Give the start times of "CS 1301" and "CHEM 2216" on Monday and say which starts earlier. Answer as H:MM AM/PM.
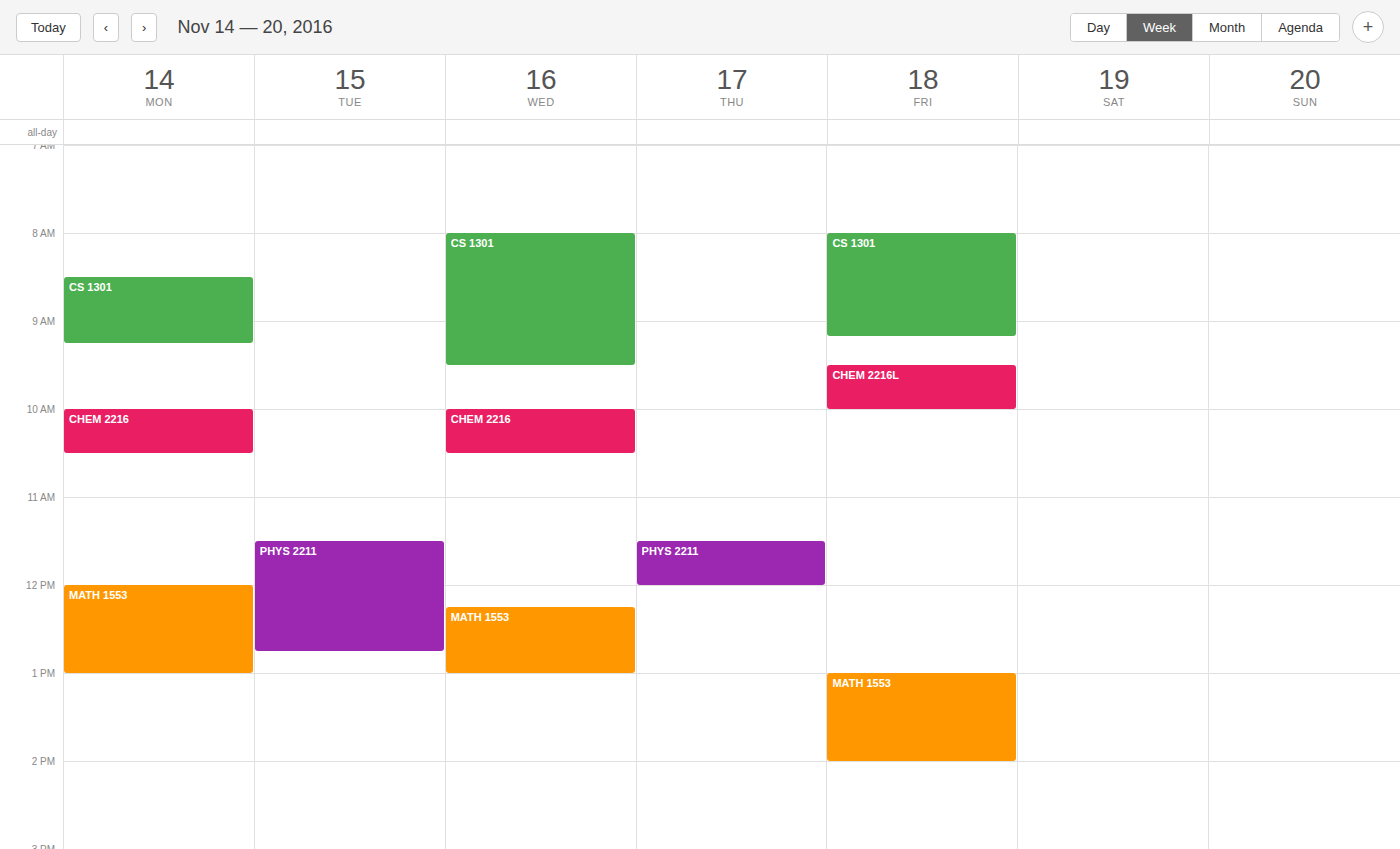
"CS 1301" 8:30 AM; "CHEM 2216" 10:00 AM.